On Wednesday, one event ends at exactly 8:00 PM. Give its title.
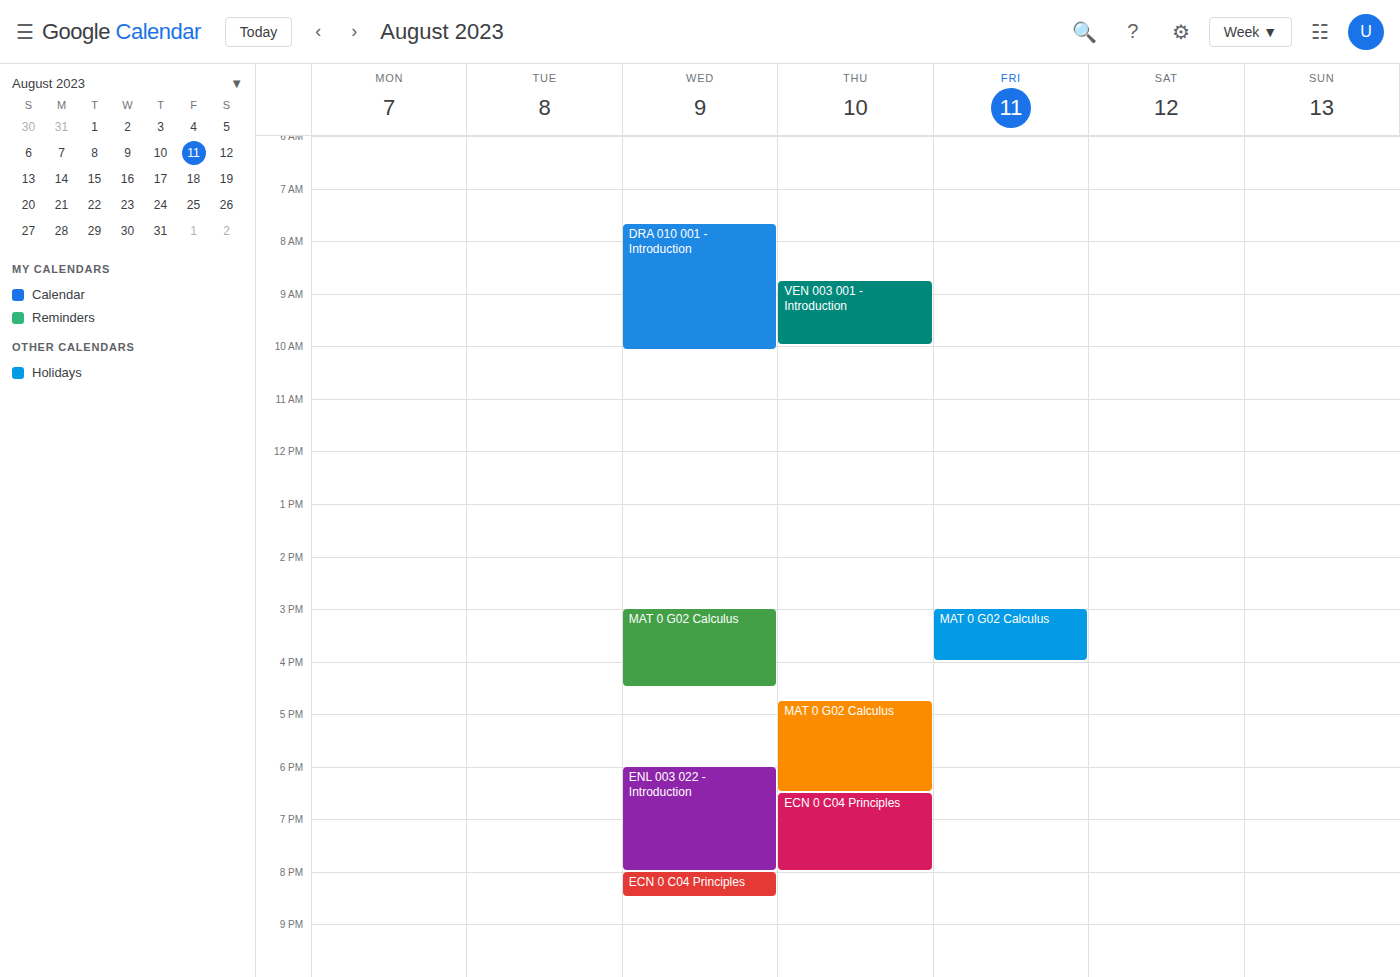
"ENL 003 022 - Introduction"